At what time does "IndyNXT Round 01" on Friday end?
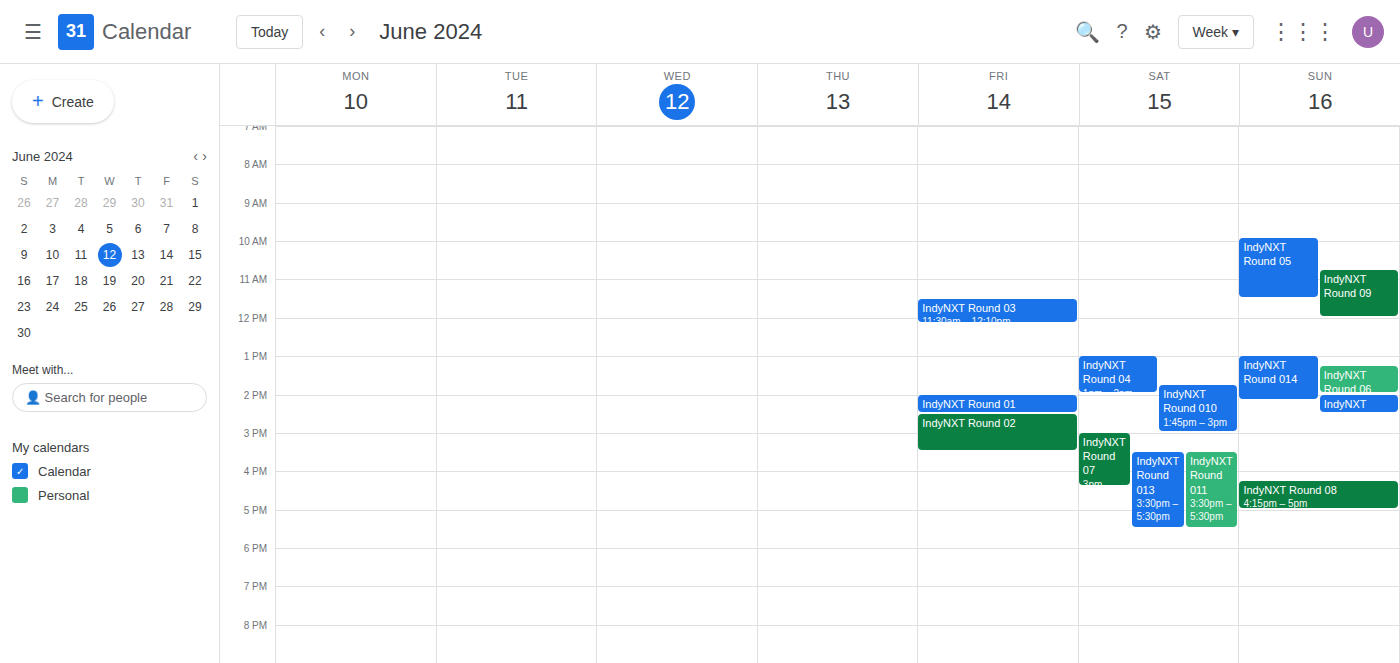
2:30 PM